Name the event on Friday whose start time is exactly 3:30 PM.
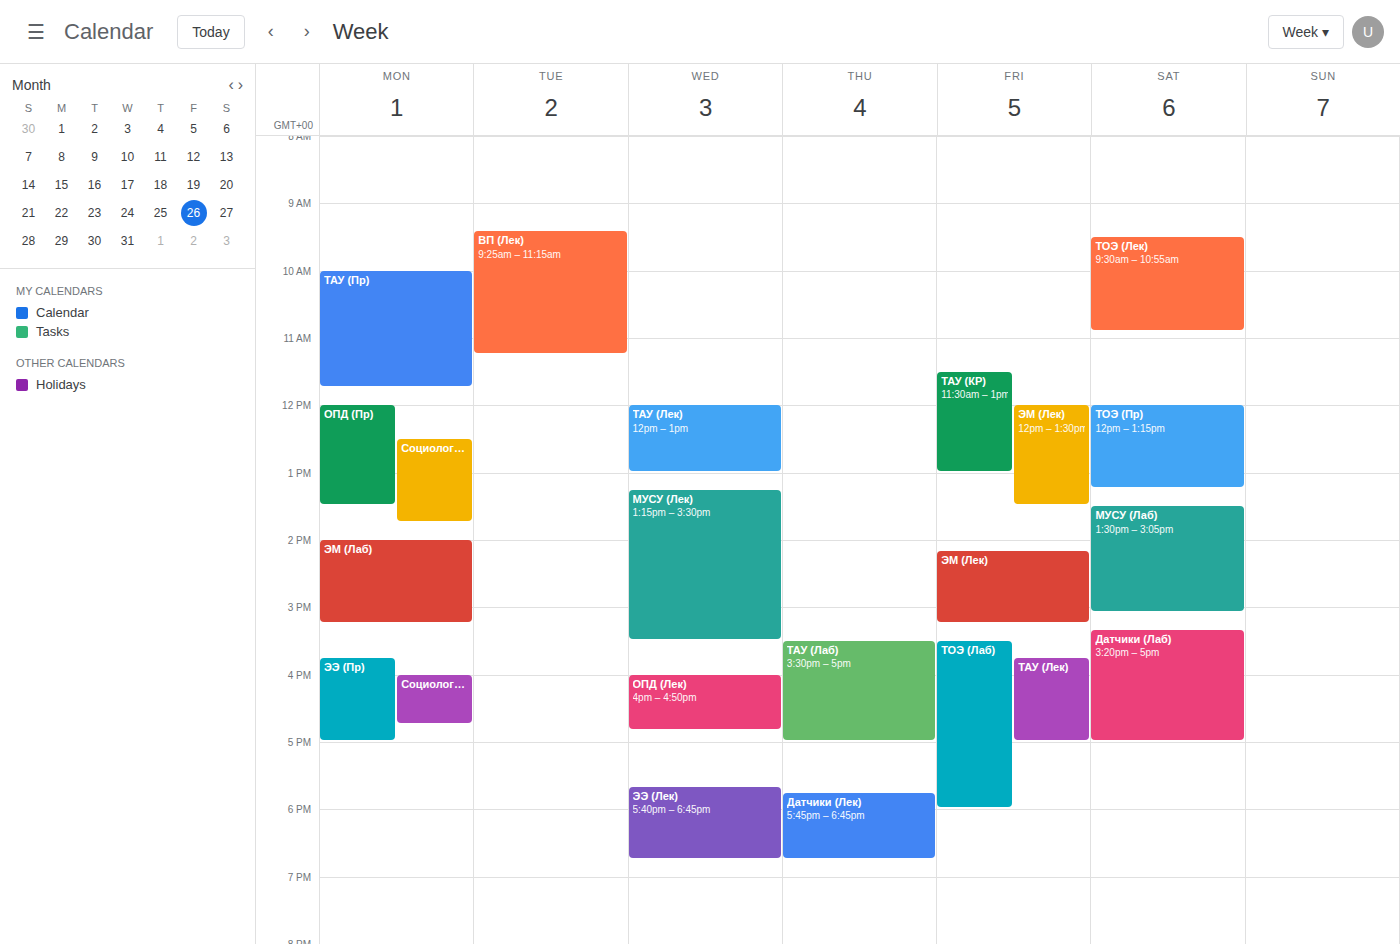
"ТОЭ (Лаб)"